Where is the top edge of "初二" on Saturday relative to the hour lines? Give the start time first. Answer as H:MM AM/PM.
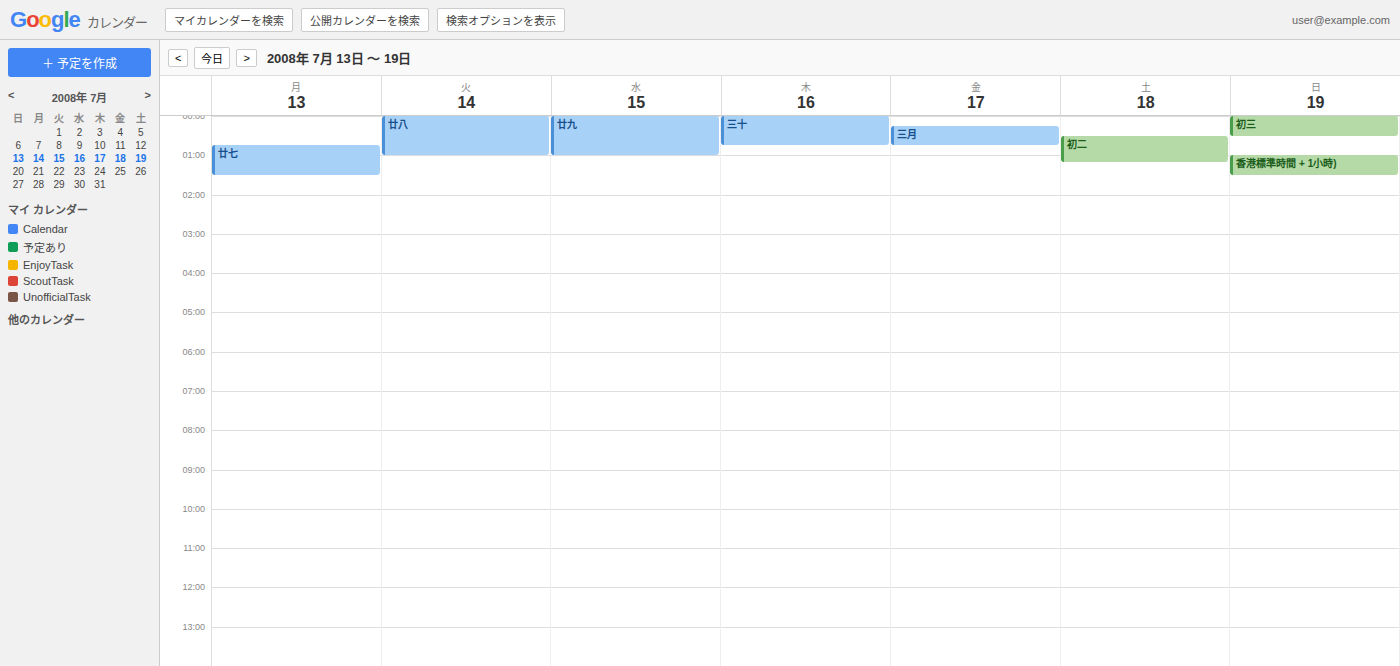
12:30 AM -- halfway between the 12 AM and 1 AM lines.